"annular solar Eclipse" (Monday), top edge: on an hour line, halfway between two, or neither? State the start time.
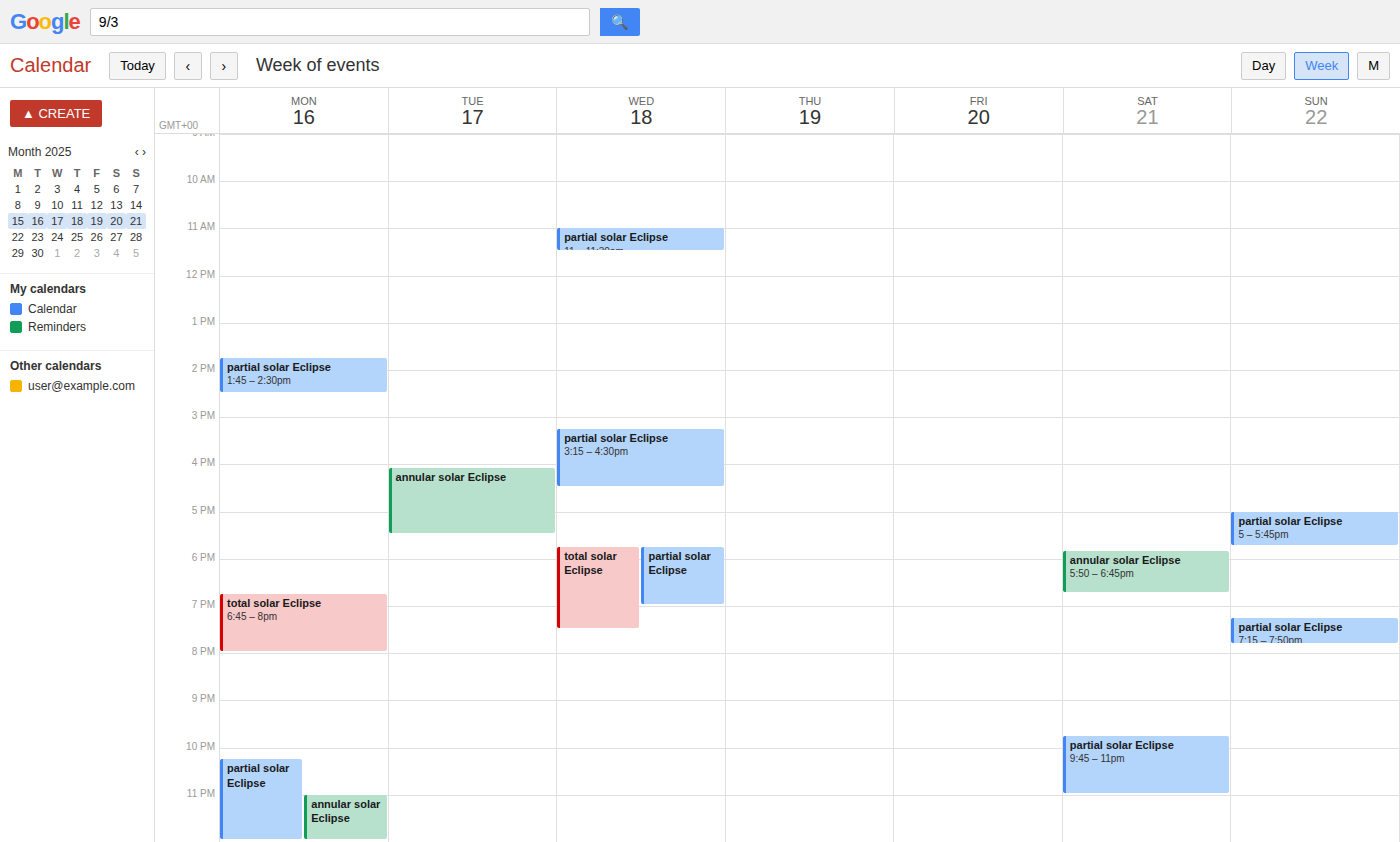
11:00 PM -- exactly on the 11 PM line.